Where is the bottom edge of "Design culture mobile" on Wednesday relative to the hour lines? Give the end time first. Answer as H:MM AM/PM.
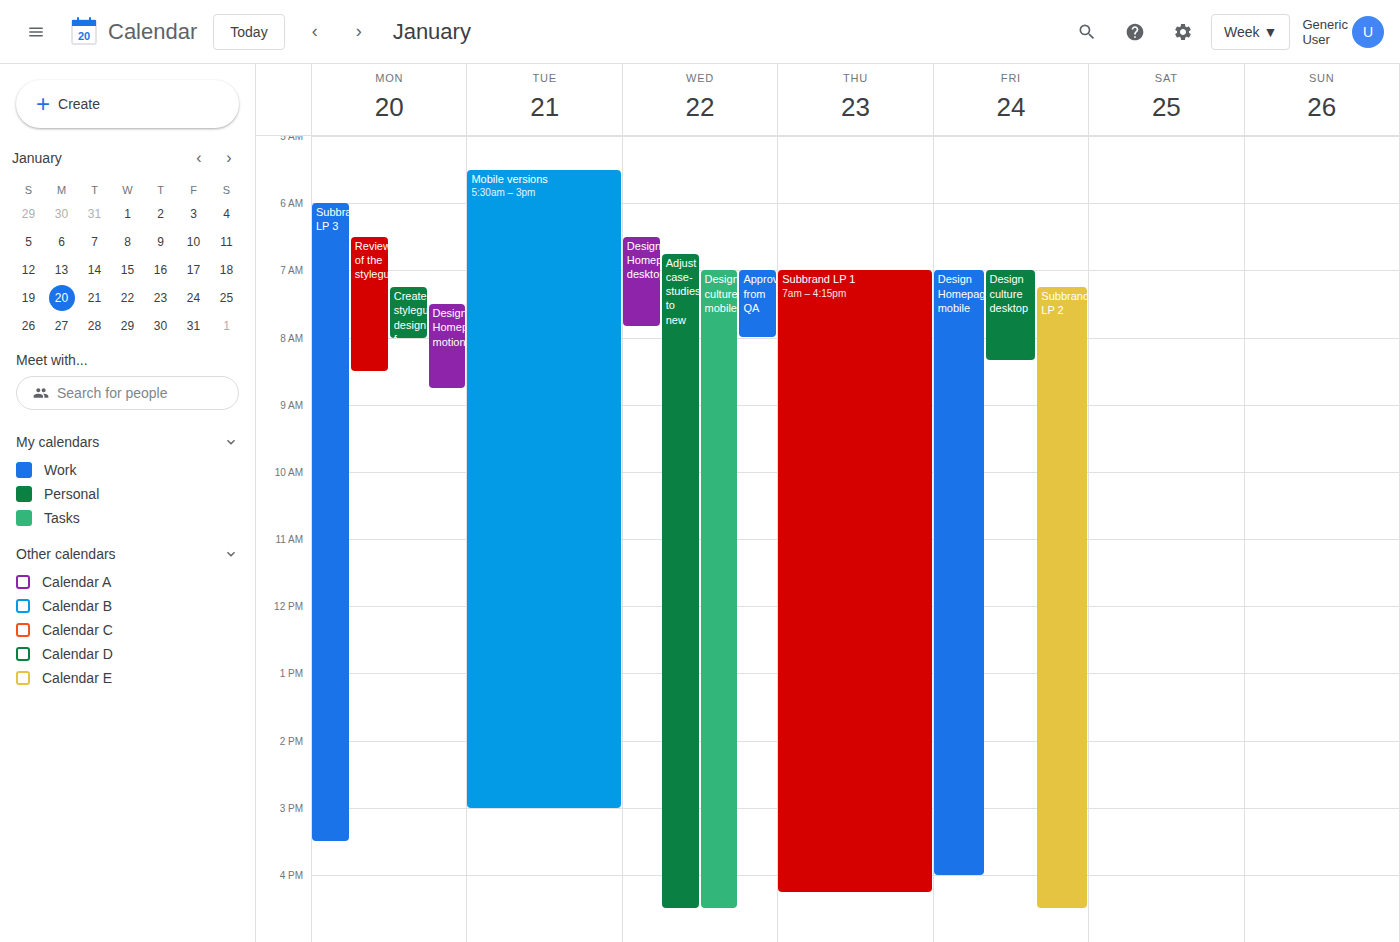
4:30 PM -- halfway between the 4 PM and 5 PM lines.